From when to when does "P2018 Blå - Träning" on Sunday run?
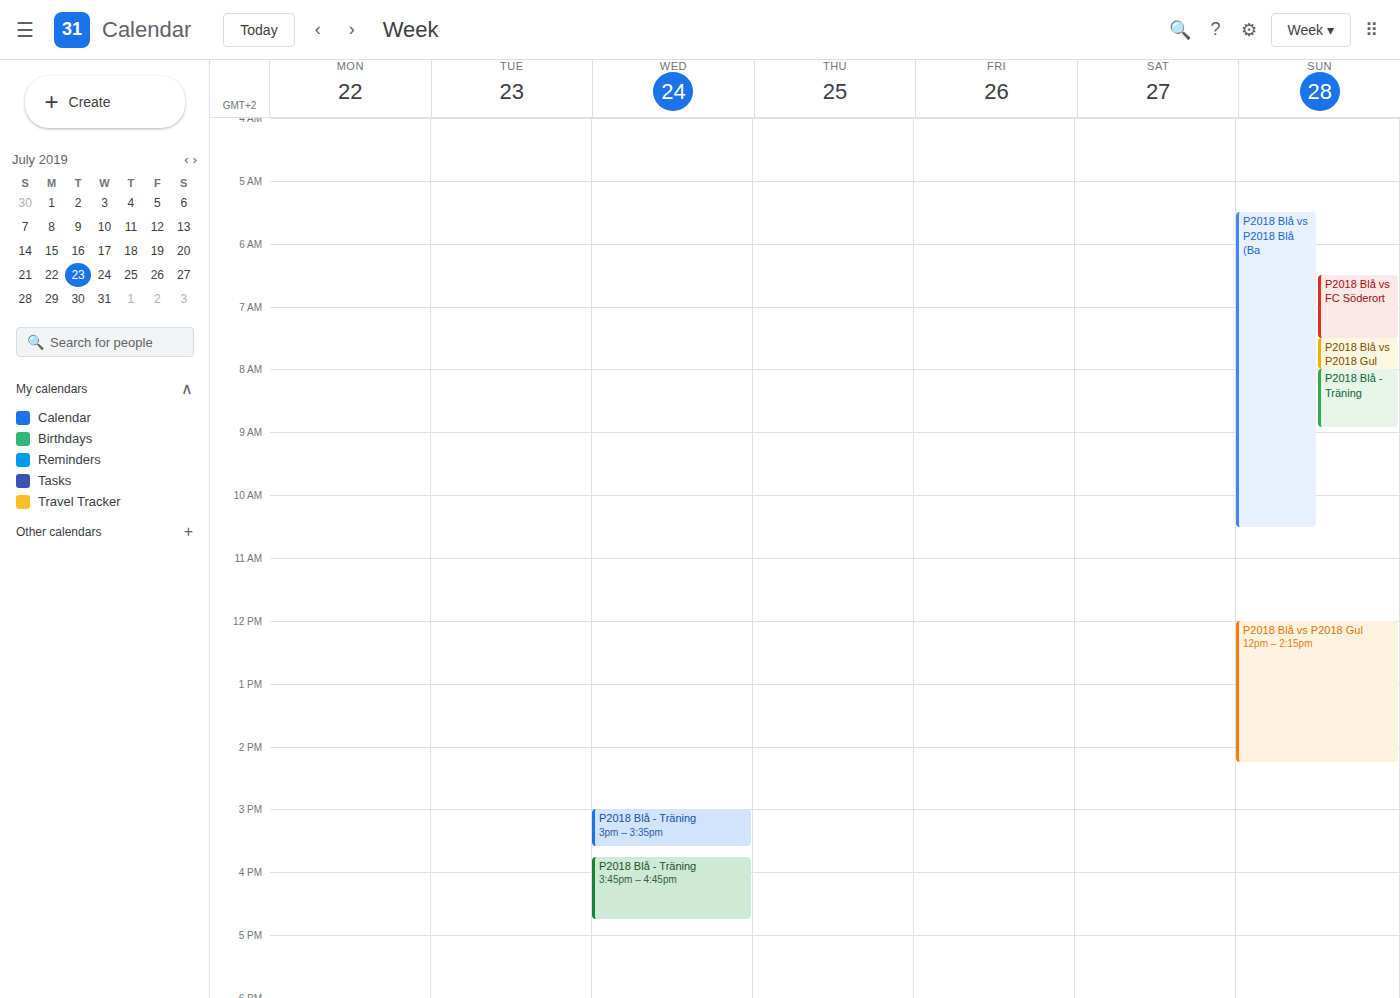
8:00 AM to 8:55 AM